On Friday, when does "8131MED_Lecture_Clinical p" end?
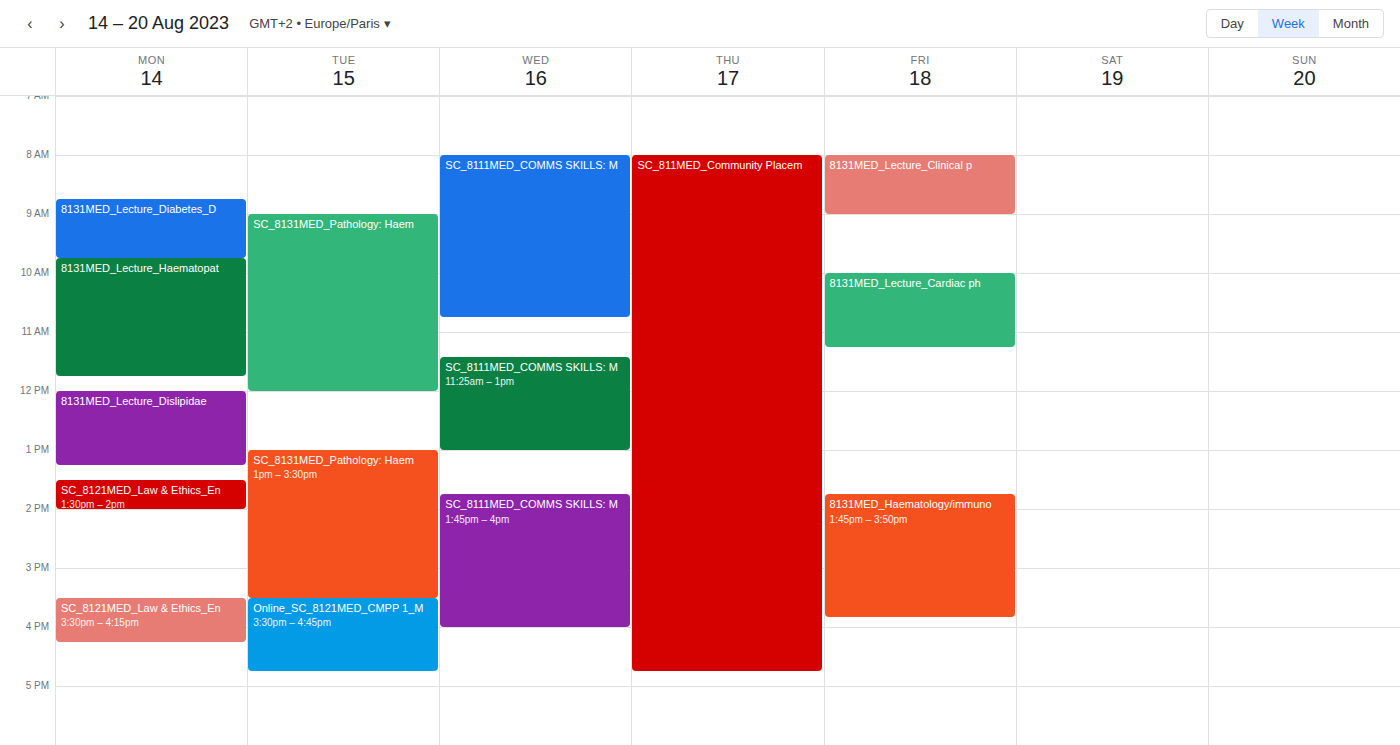
9:00 AM